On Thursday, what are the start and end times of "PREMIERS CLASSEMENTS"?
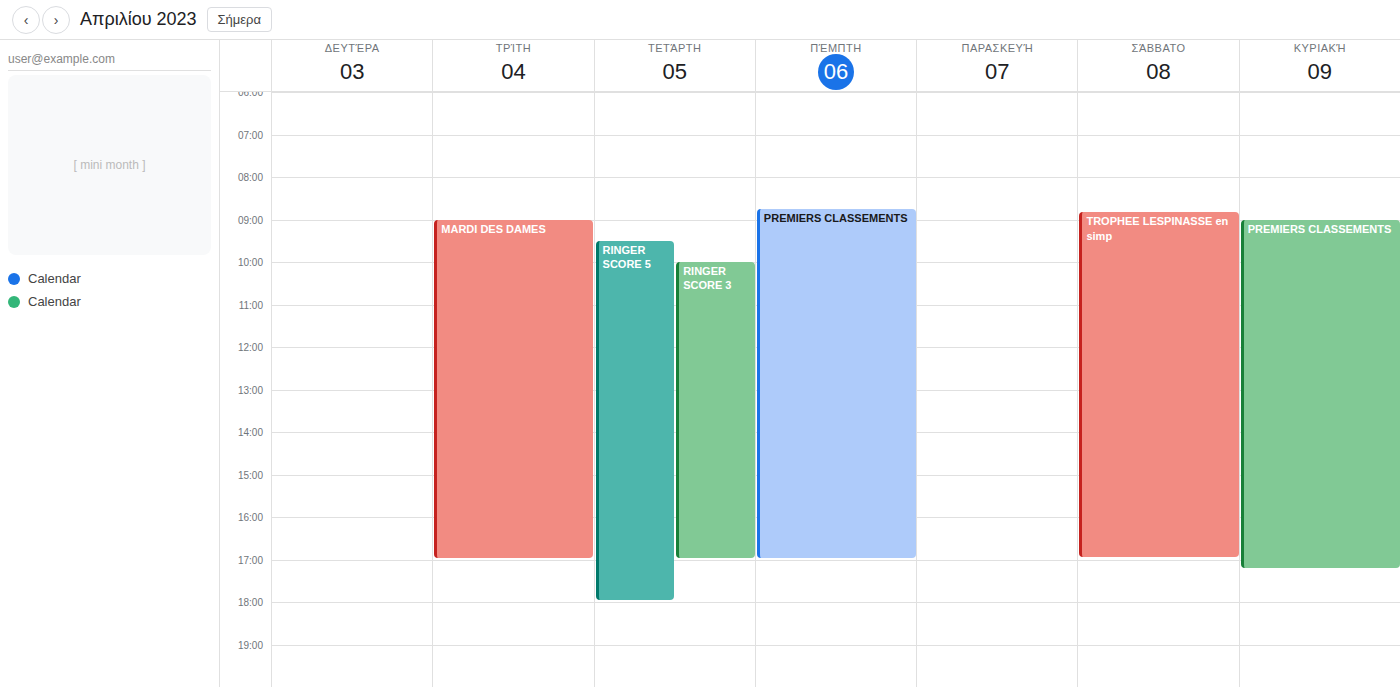
8:45 AM to 5:00 PM